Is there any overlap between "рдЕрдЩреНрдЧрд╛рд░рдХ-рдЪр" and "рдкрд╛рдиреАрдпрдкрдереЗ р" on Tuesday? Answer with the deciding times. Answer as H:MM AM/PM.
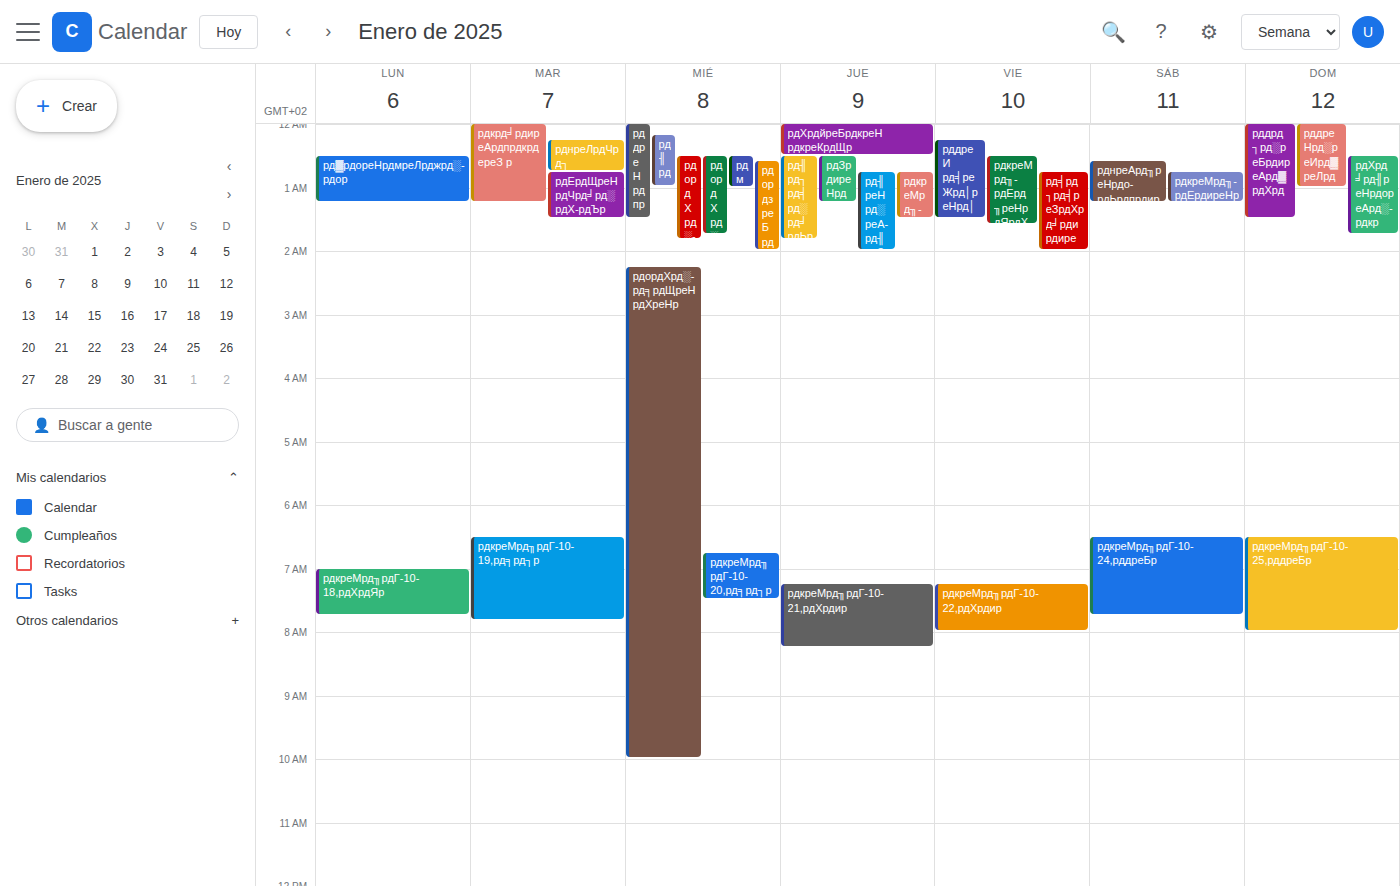
"рдЕрдЩреНрдЧрд╛рд░рдХ-рдЪр" starts at 12:45 AM, before "рдкрд╛рдиреАрдпрдкрдереЗ р" ends at 1:15 AM -- they overlap.